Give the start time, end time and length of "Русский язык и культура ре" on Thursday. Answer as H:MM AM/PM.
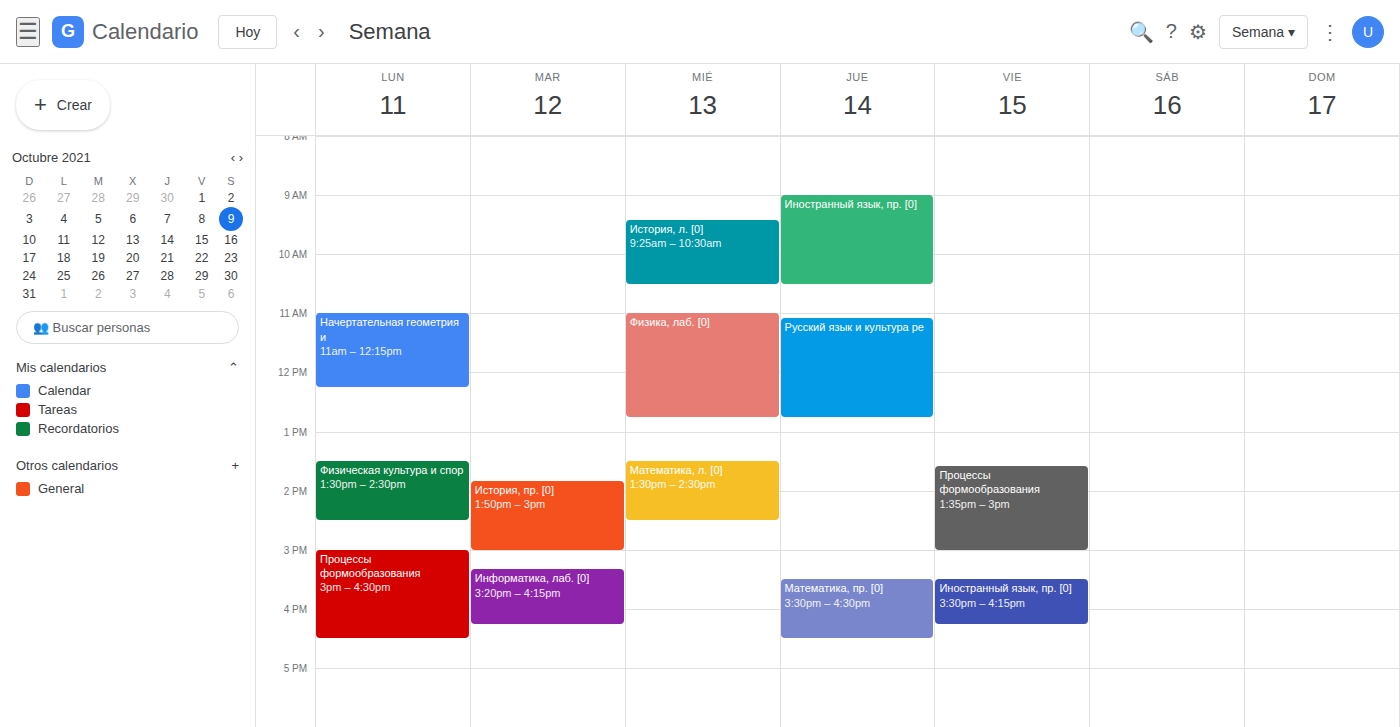
11:05 AM to 12:45 PM, 1 hour 40 minutes